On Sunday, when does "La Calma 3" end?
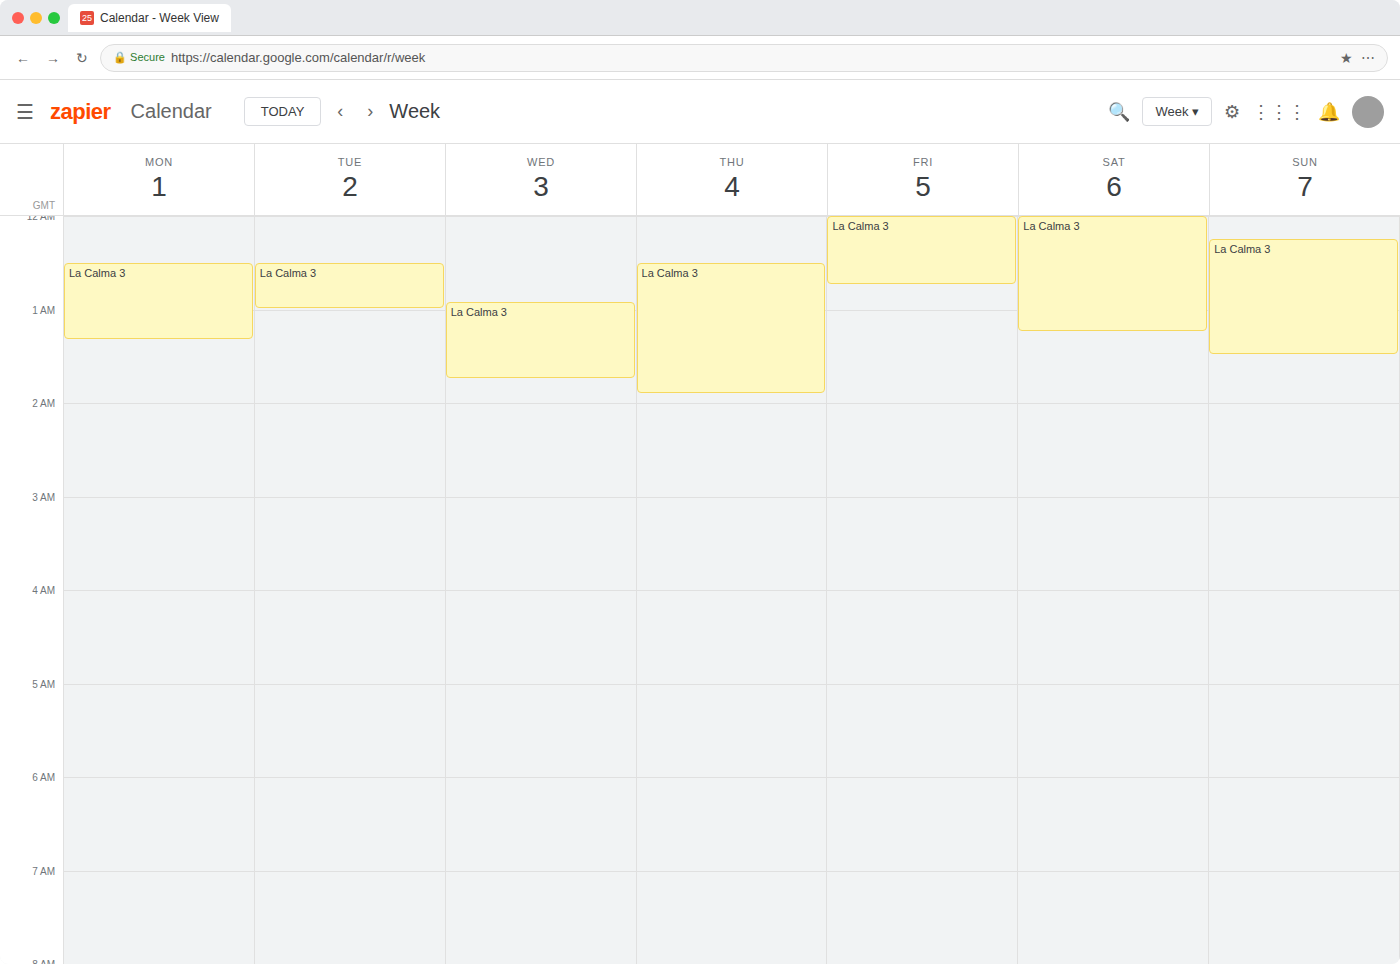
1:30 AM